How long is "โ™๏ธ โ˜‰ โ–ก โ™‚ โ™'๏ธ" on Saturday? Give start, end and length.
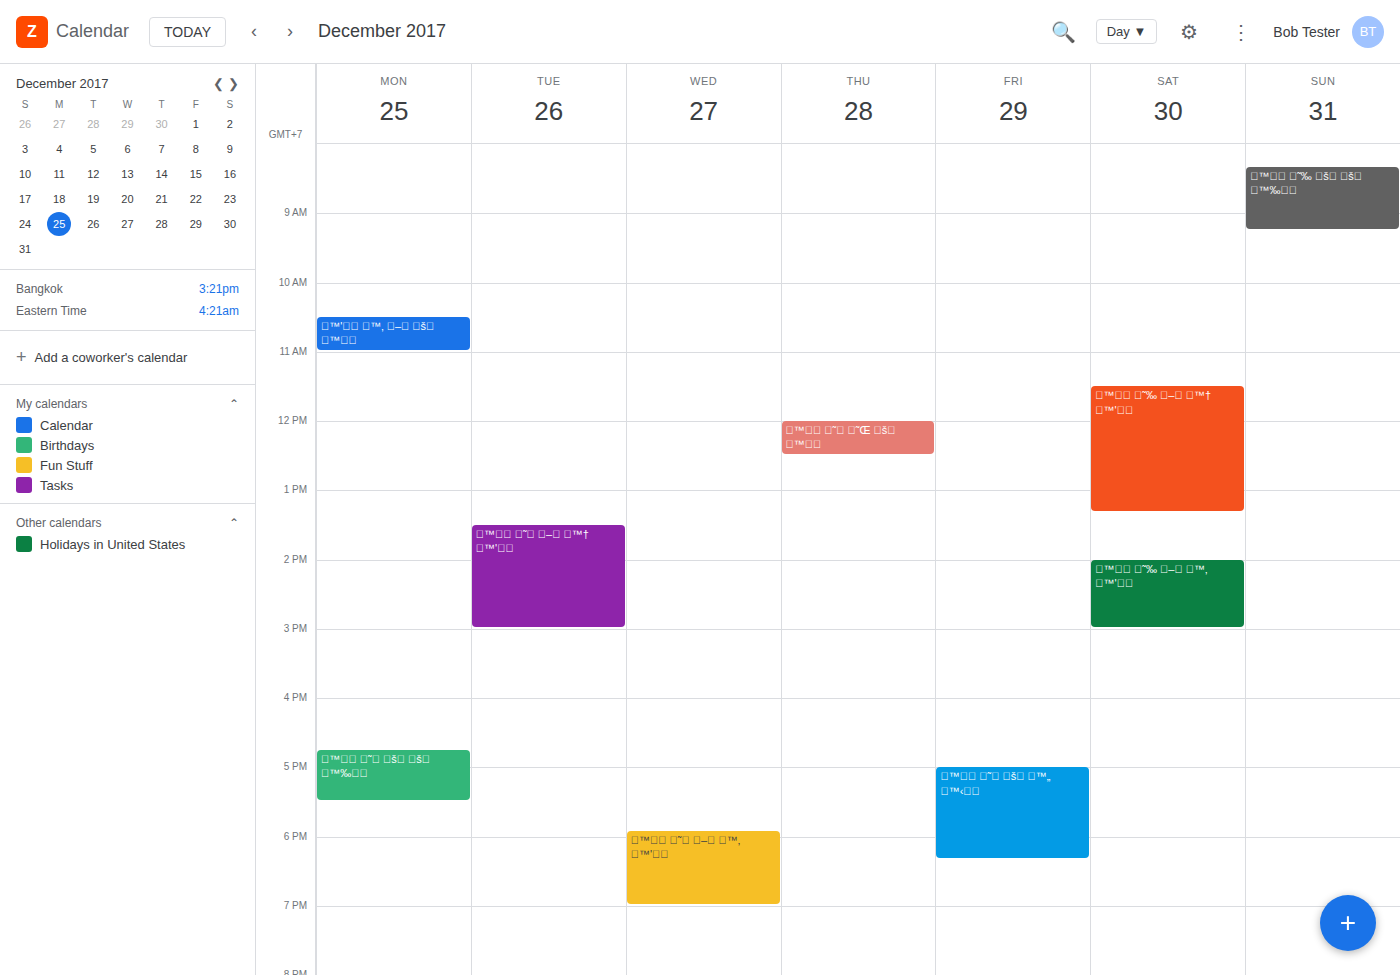
2:00 PM to 3:00 PM, 1 hour